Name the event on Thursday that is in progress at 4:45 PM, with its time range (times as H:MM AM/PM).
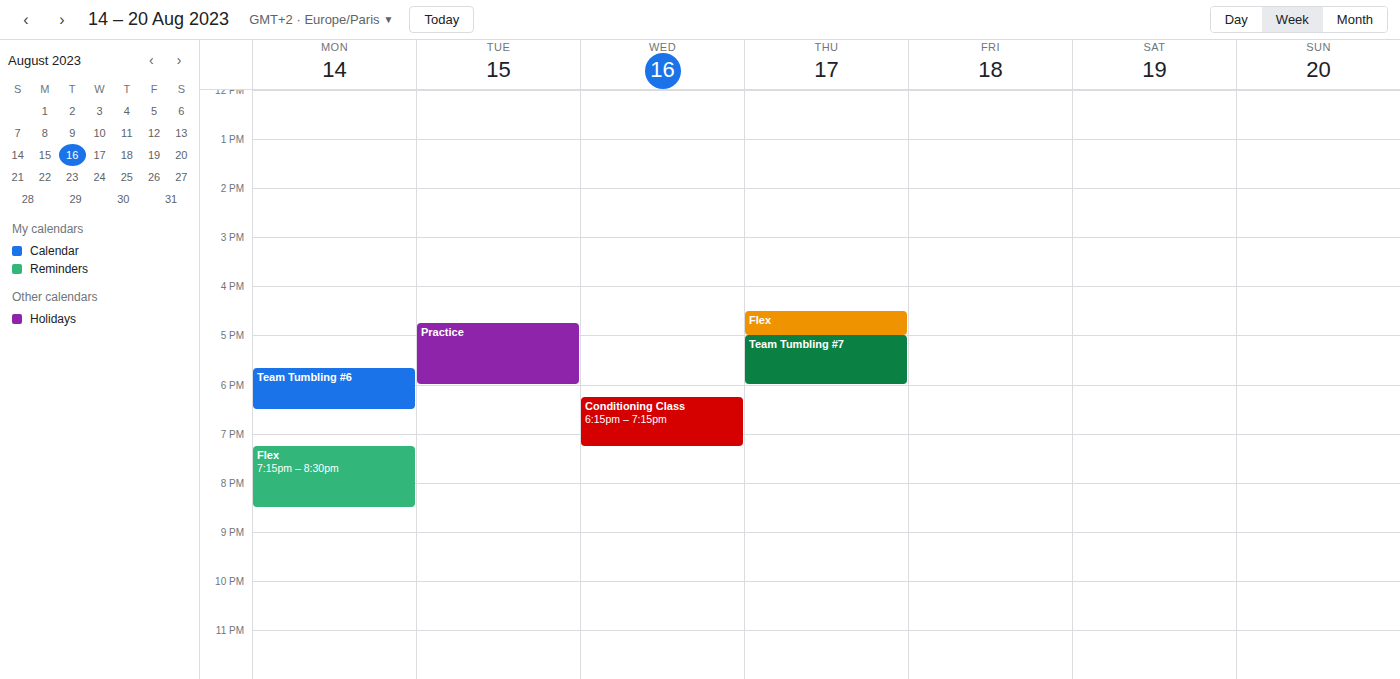
"Flex", 4:30 PM to 5:00 PM